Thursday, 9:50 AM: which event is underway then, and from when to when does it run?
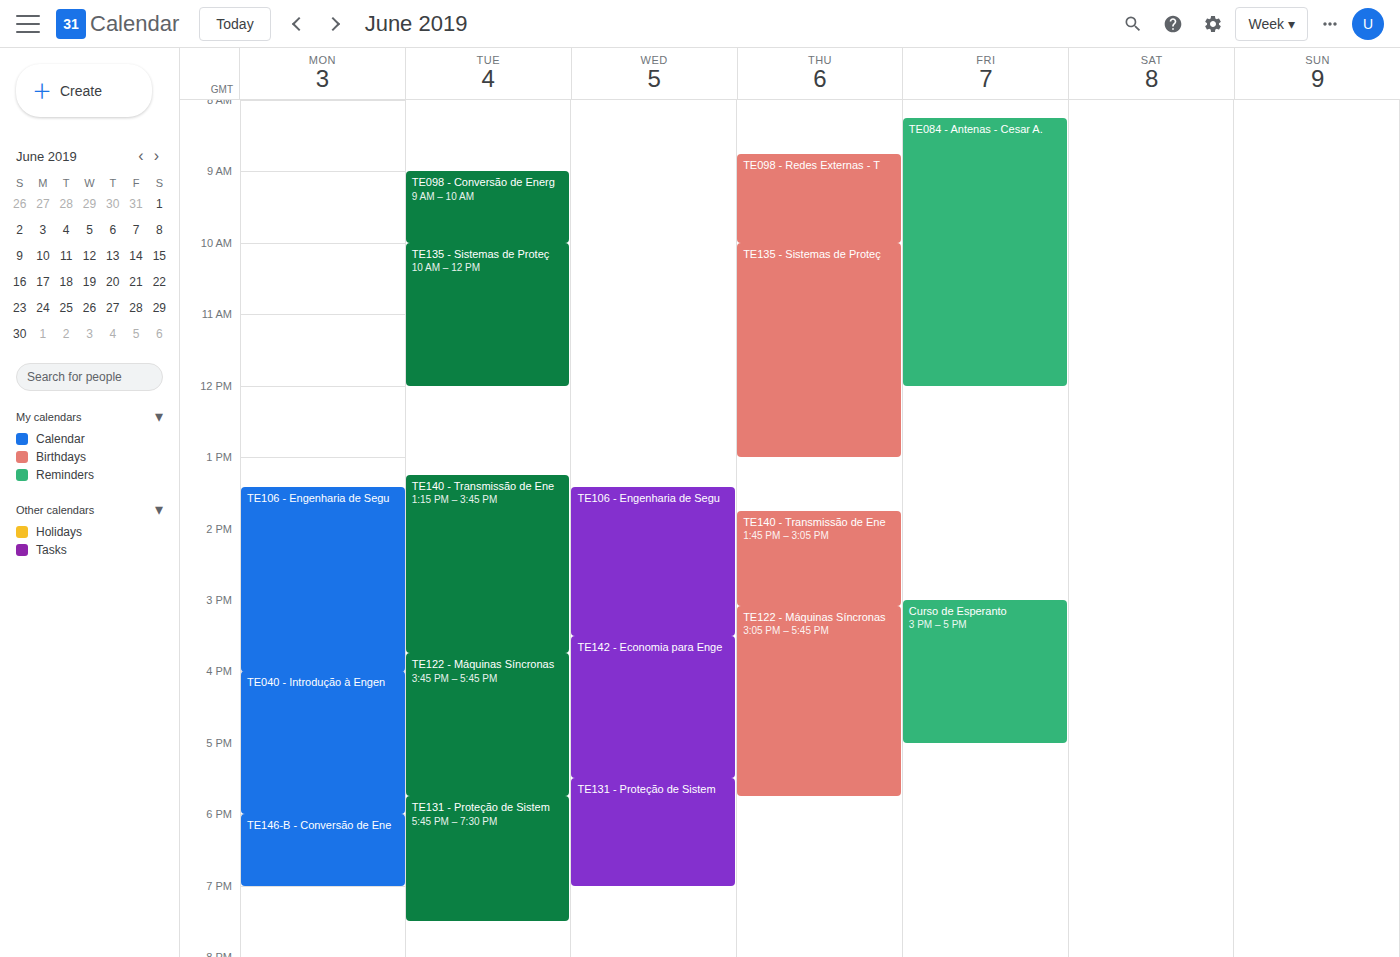
"TE098 - Redes Externas - T", 8:45 AM to 10:00 AM